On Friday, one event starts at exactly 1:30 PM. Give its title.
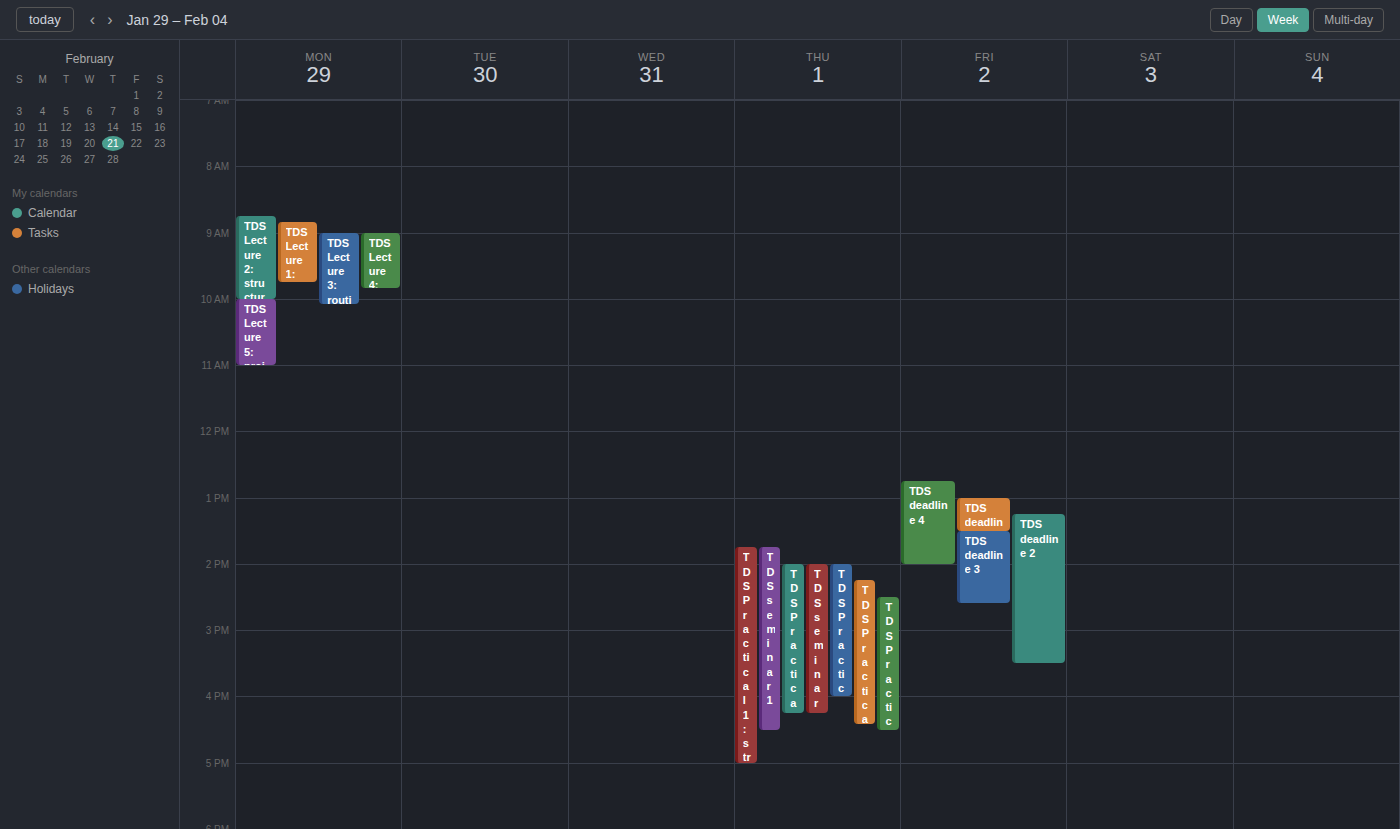
"TDS deadline 3"